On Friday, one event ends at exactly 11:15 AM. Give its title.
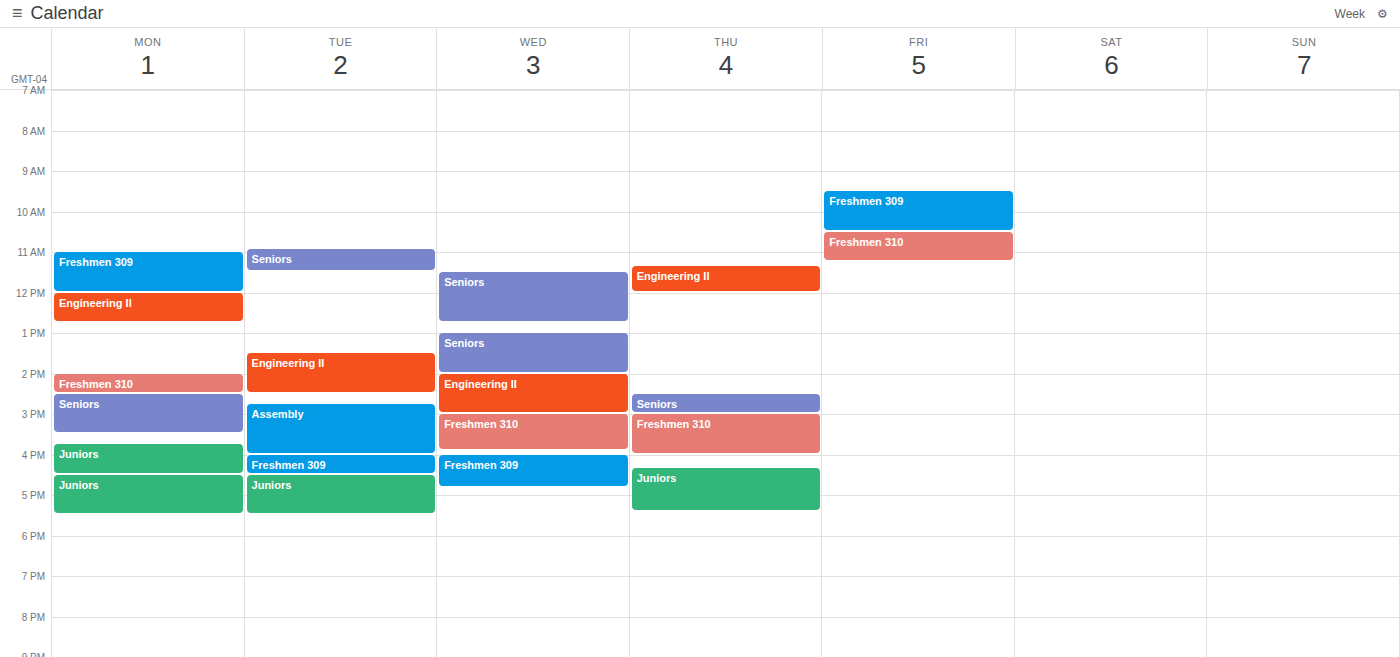
"Freshmen 310"